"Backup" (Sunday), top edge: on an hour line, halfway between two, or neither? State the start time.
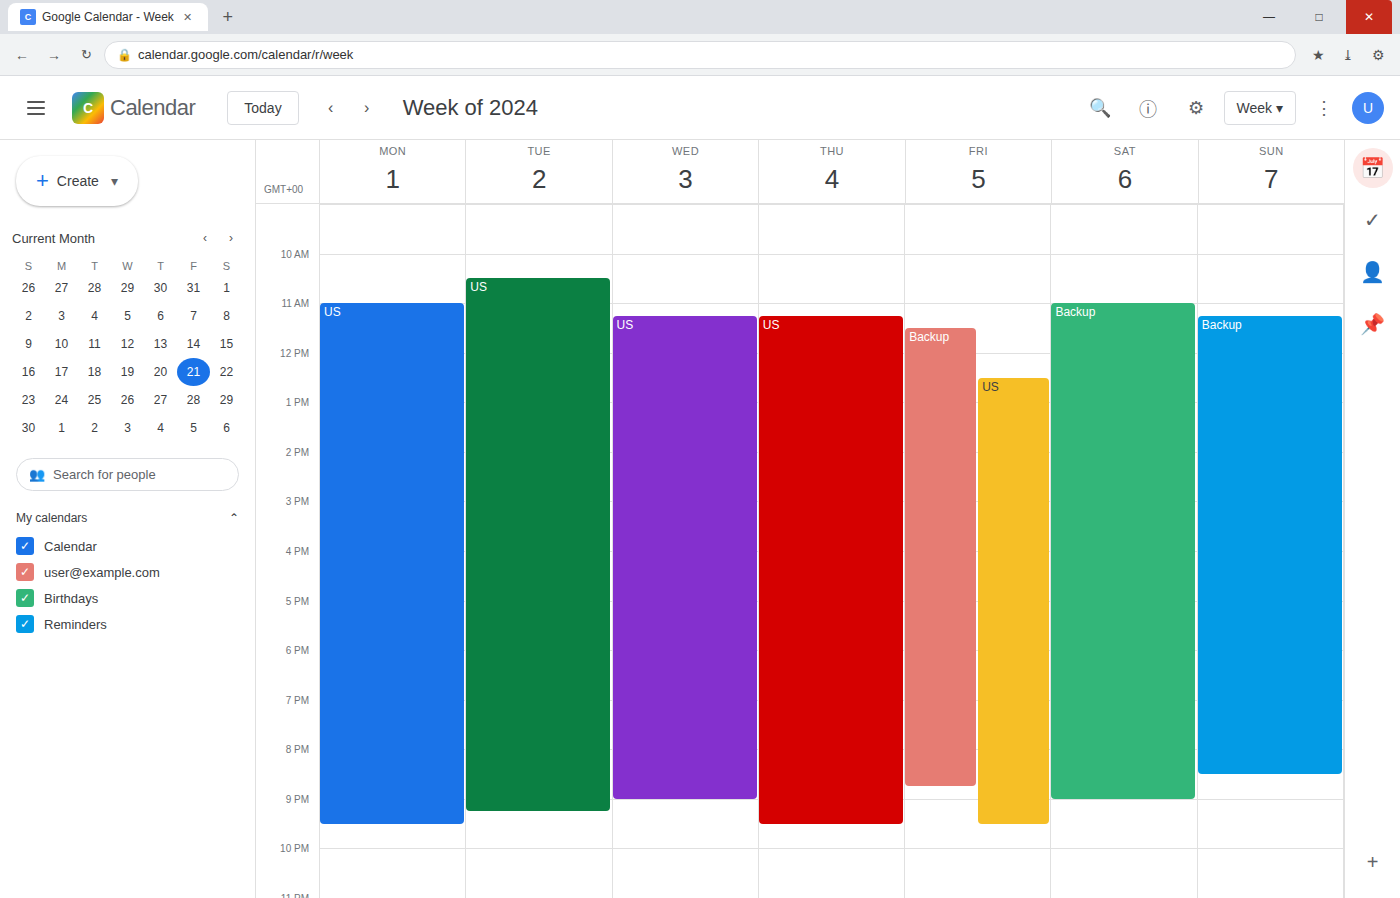
11:15 -- neither: a quarter of the way from the 11:00 line to the 12:00 line.